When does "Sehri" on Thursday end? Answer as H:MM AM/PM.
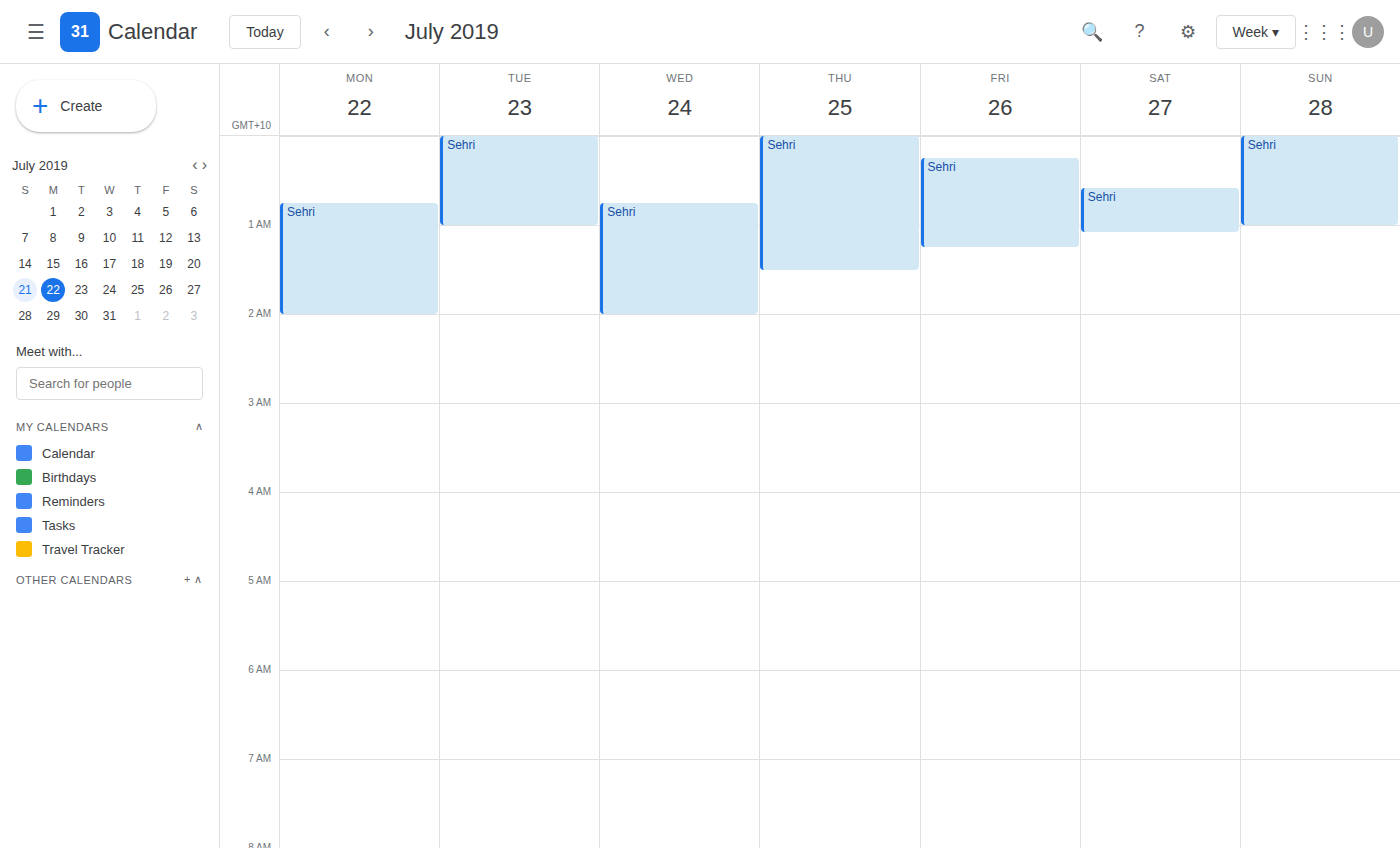
1:30 AM